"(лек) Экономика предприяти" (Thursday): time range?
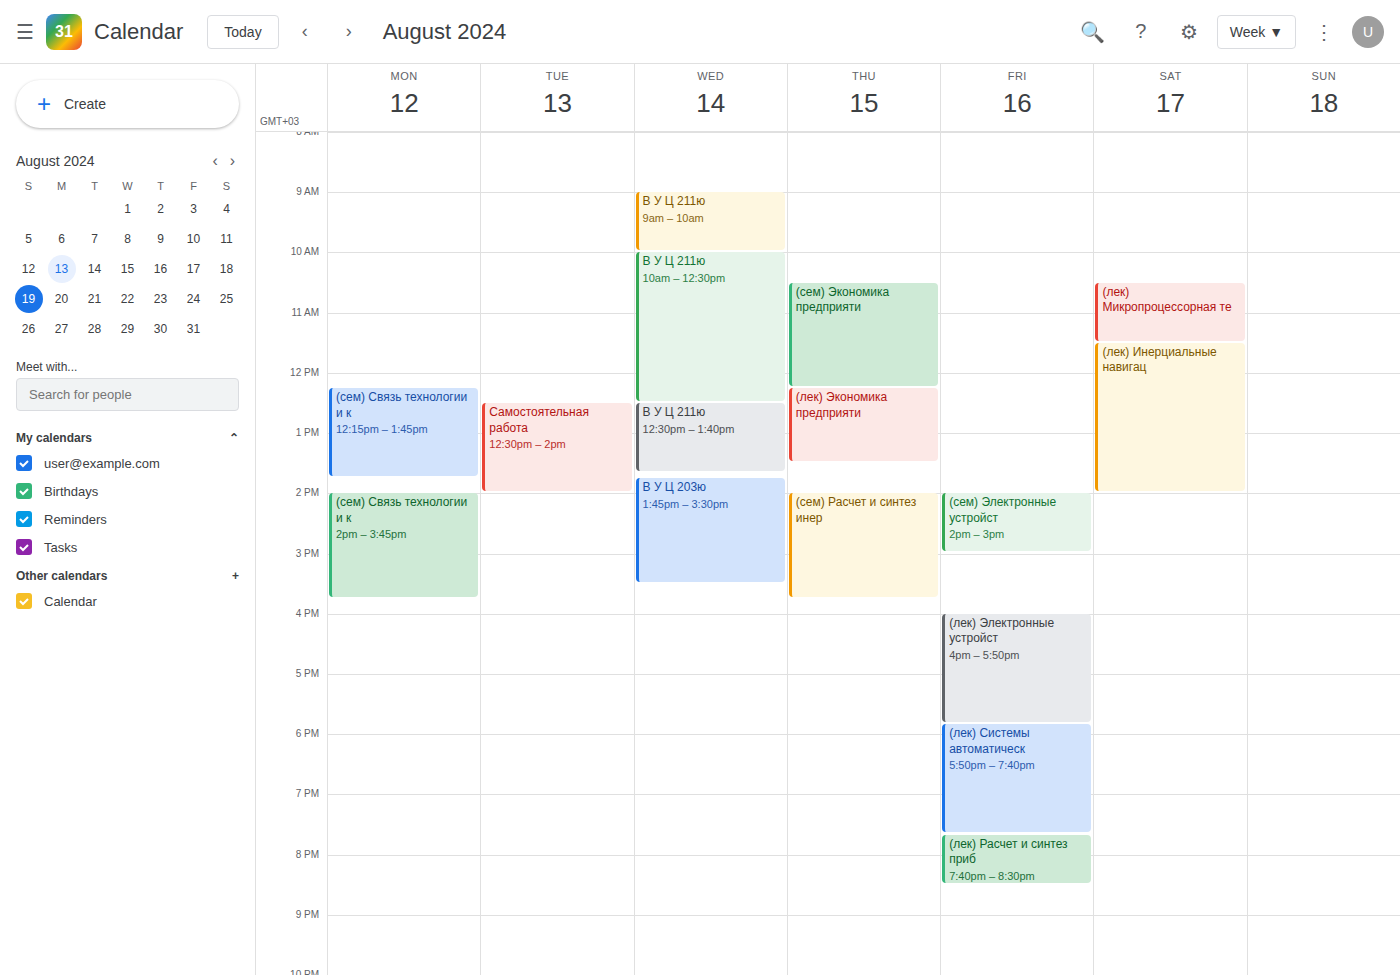
12:15 PM to 1:30 PM